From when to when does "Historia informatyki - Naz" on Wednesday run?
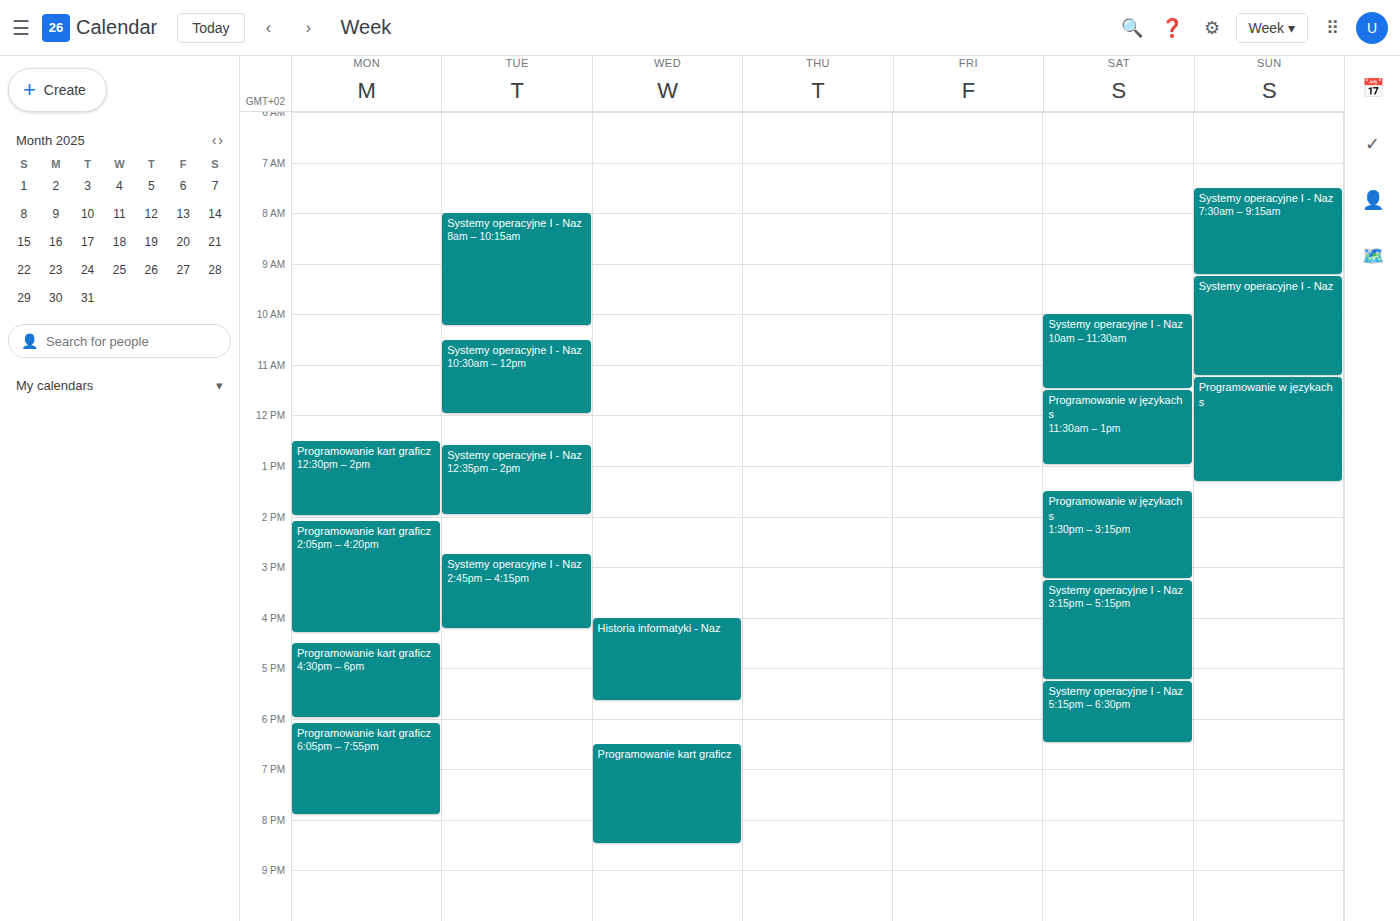
4:00 PM to 5:40 PM